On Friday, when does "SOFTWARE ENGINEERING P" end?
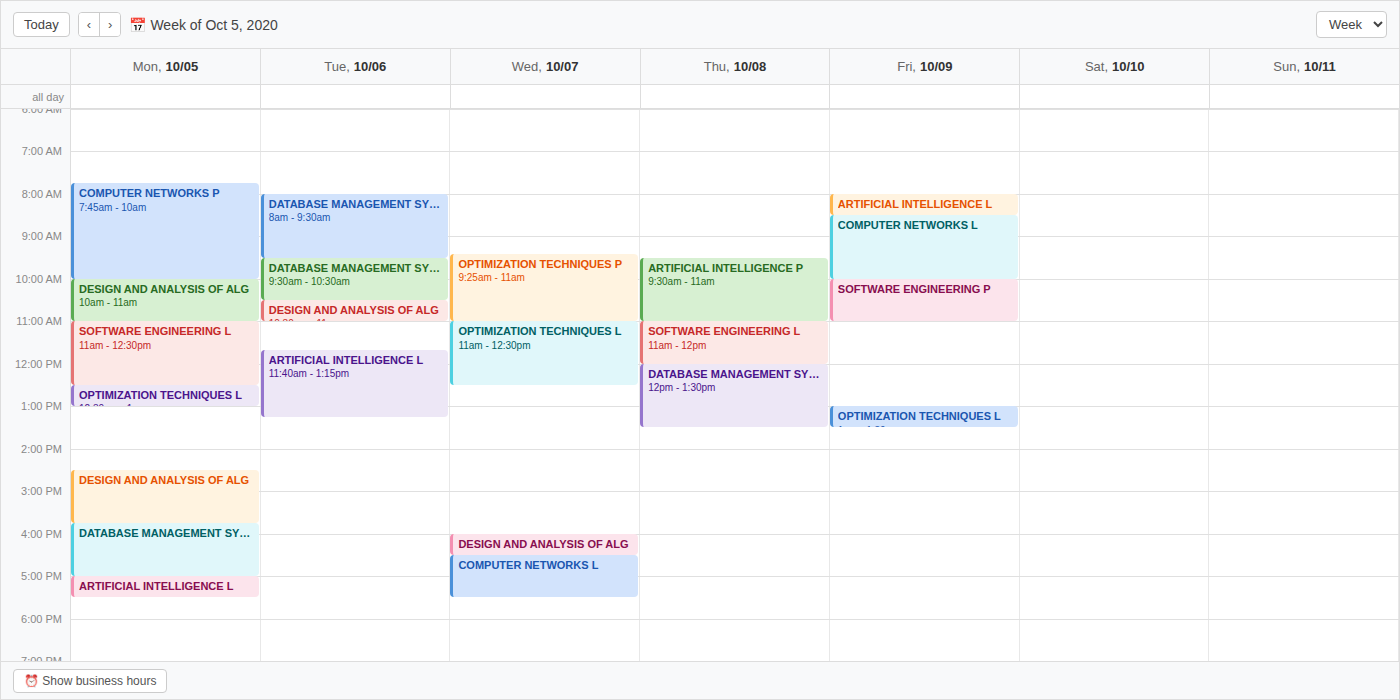
11:00 AM